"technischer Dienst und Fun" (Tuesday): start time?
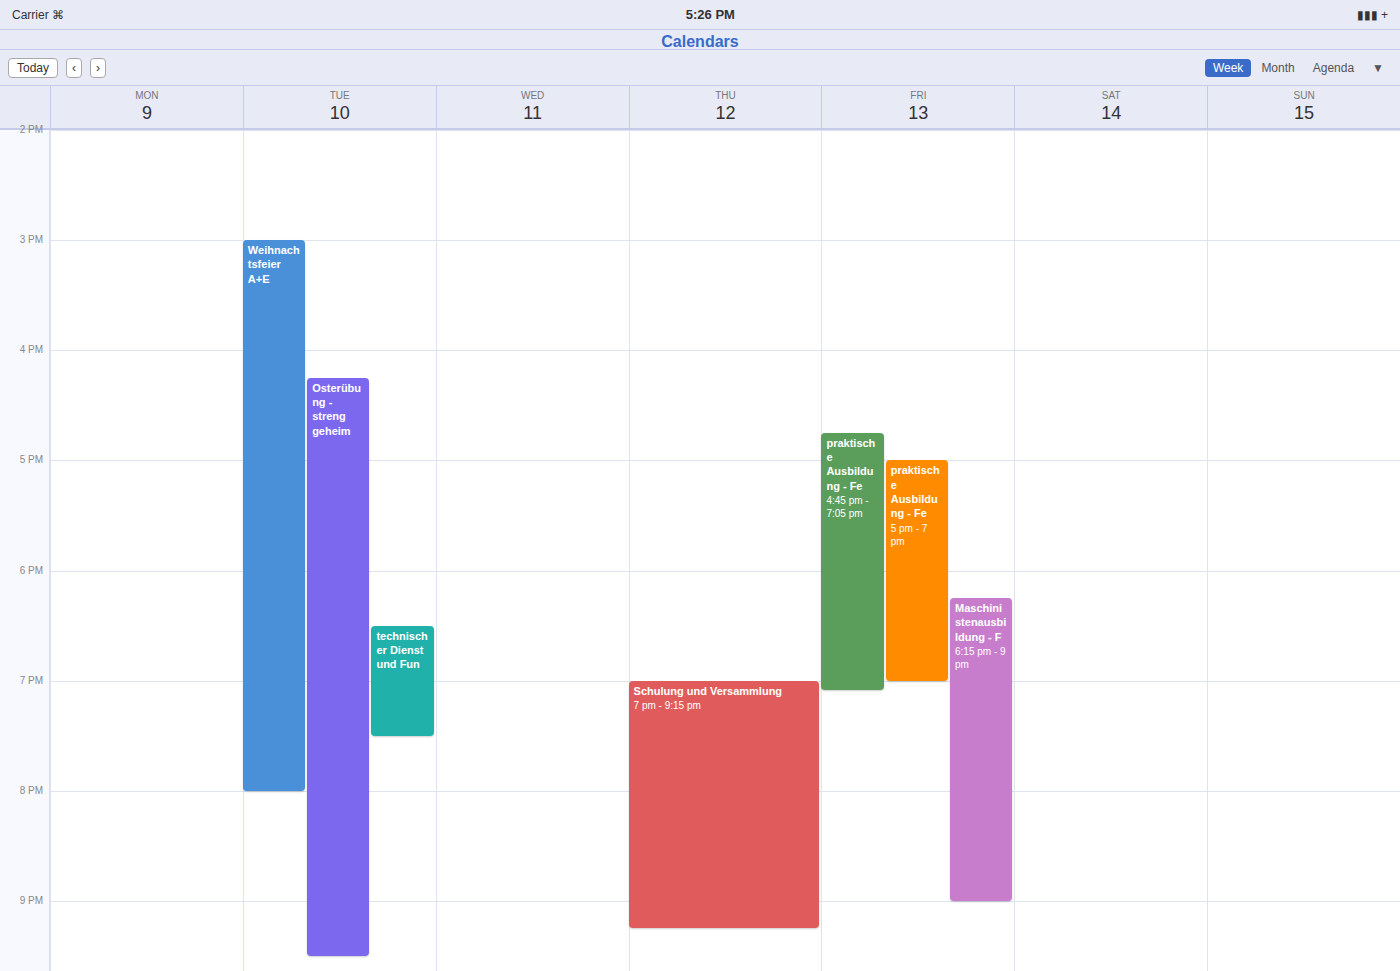
6:30 PM